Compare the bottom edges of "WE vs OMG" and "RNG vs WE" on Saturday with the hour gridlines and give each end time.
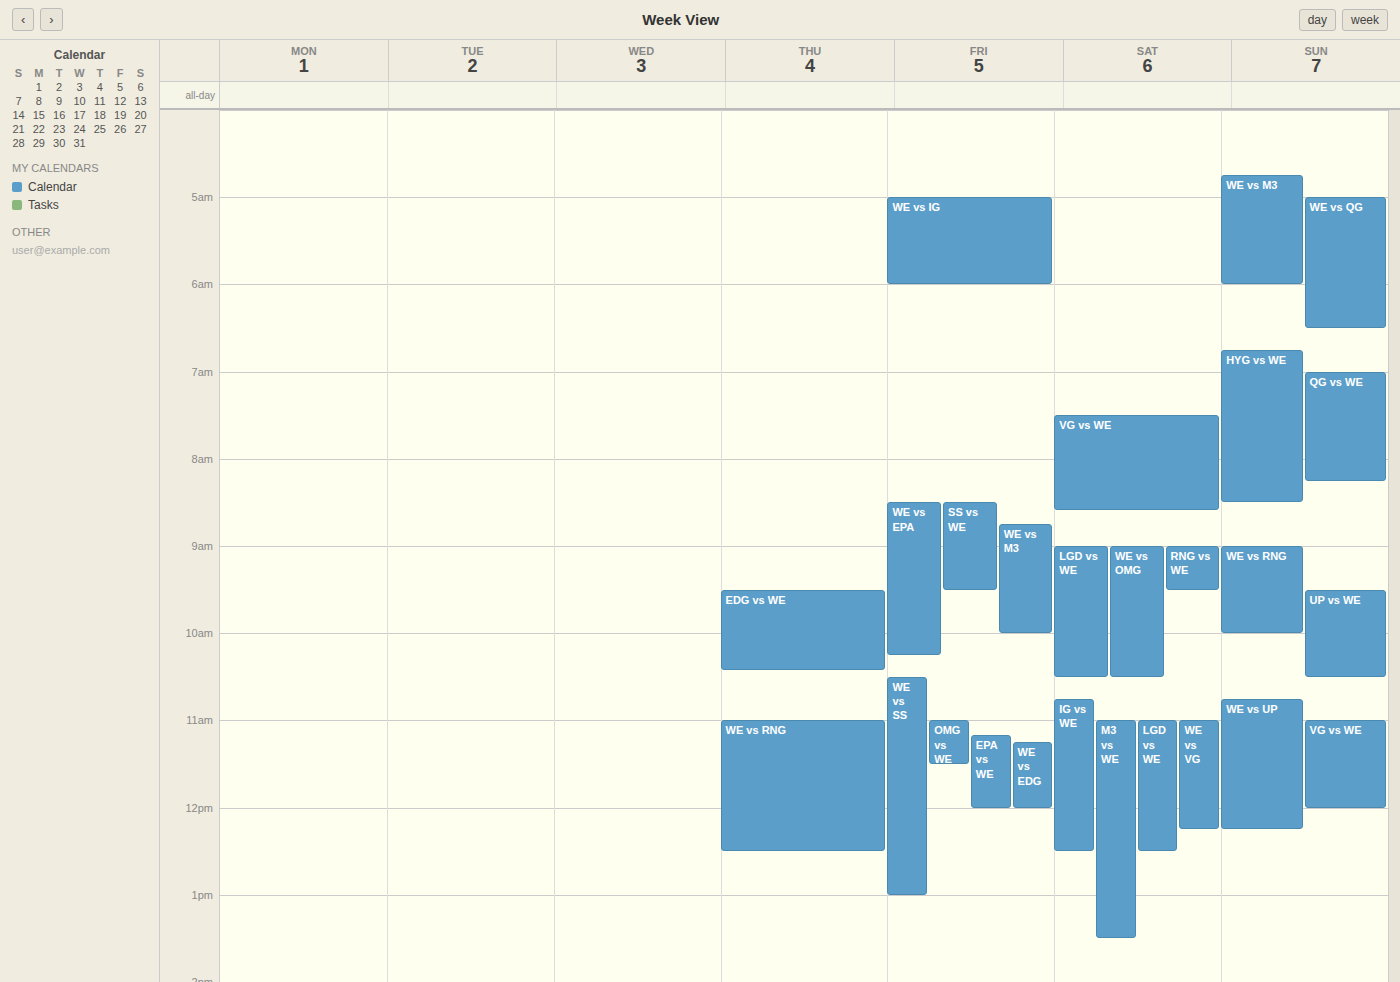
"WE vs OMG": 10:30 AM, halfway between the 10 AM and 11 AM lines. "RNG vs WE": 9:30 AM, halfway between the 9 AM and 10 AM lines.